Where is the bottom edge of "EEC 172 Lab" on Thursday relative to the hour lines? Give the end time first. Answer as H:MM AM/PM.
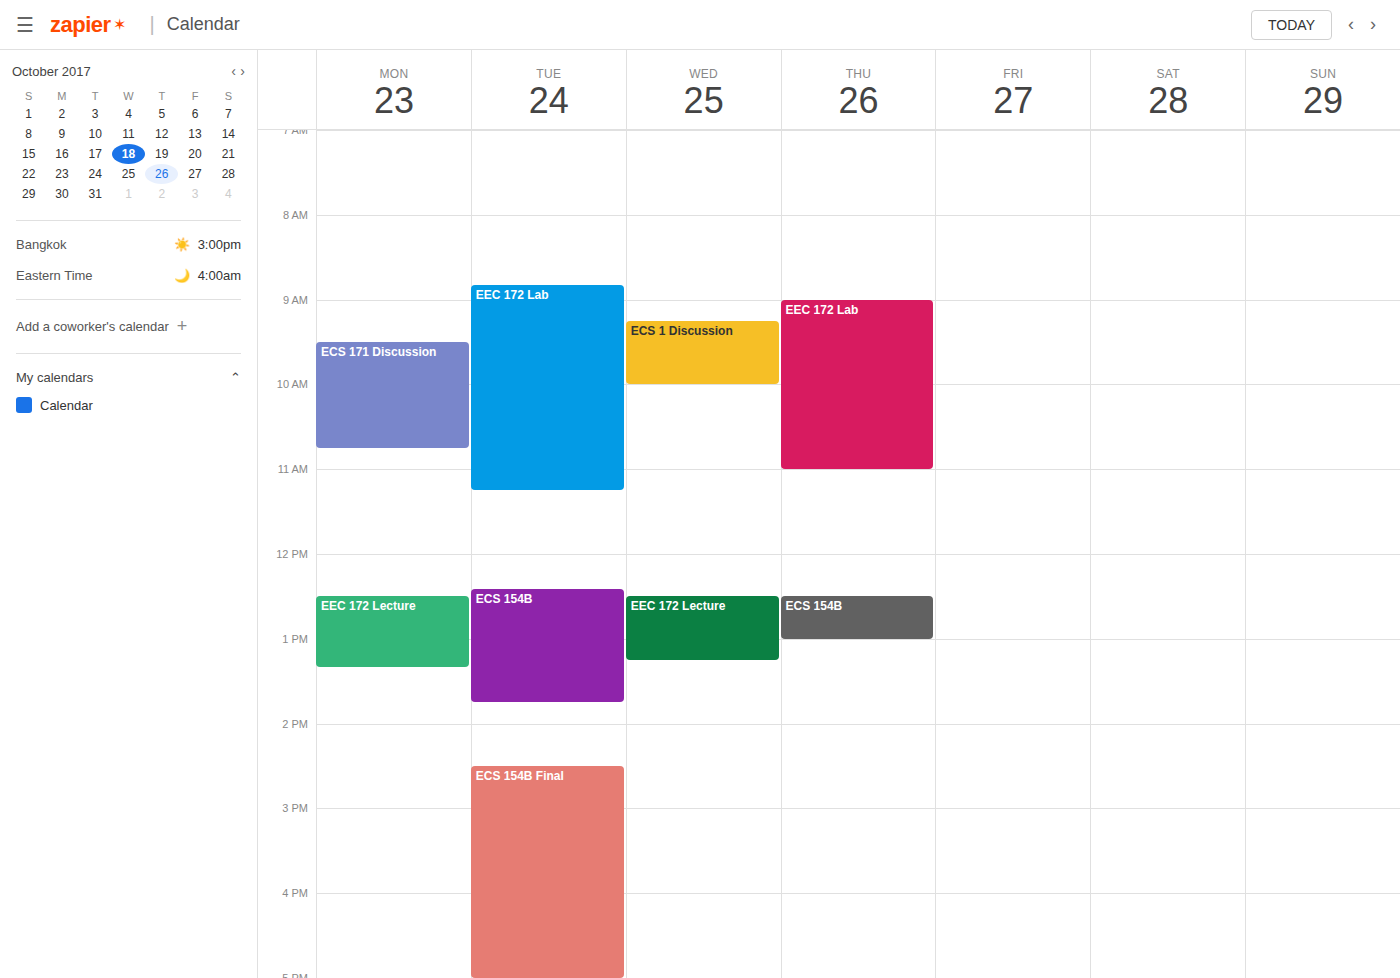
11:00 AM -- exactly on the 11 AM line.